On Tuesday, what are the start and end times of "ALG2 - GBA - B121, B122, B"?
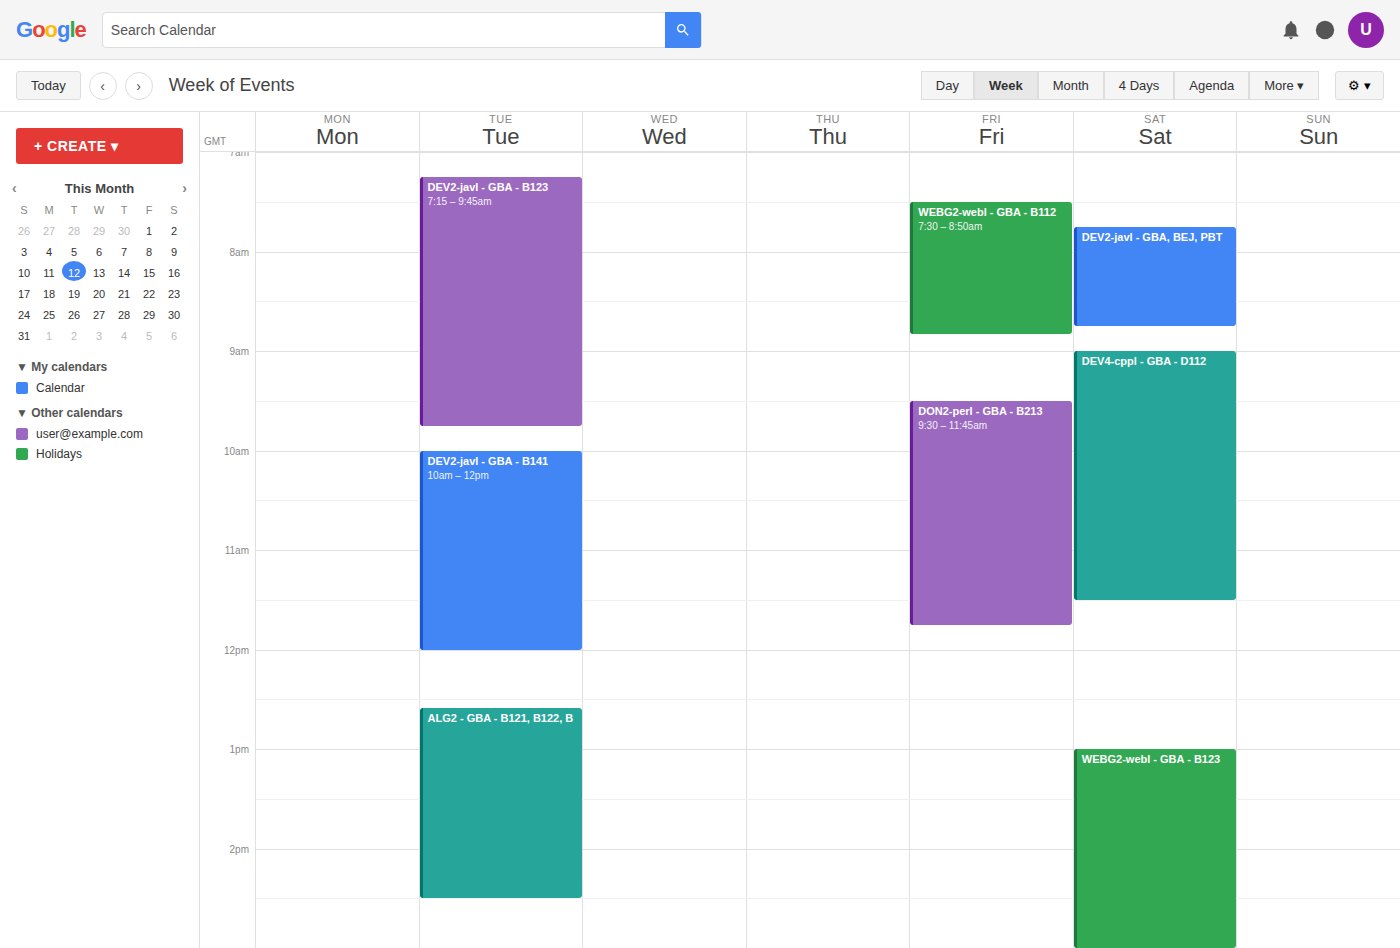
12:35 PM to 2:30 PM